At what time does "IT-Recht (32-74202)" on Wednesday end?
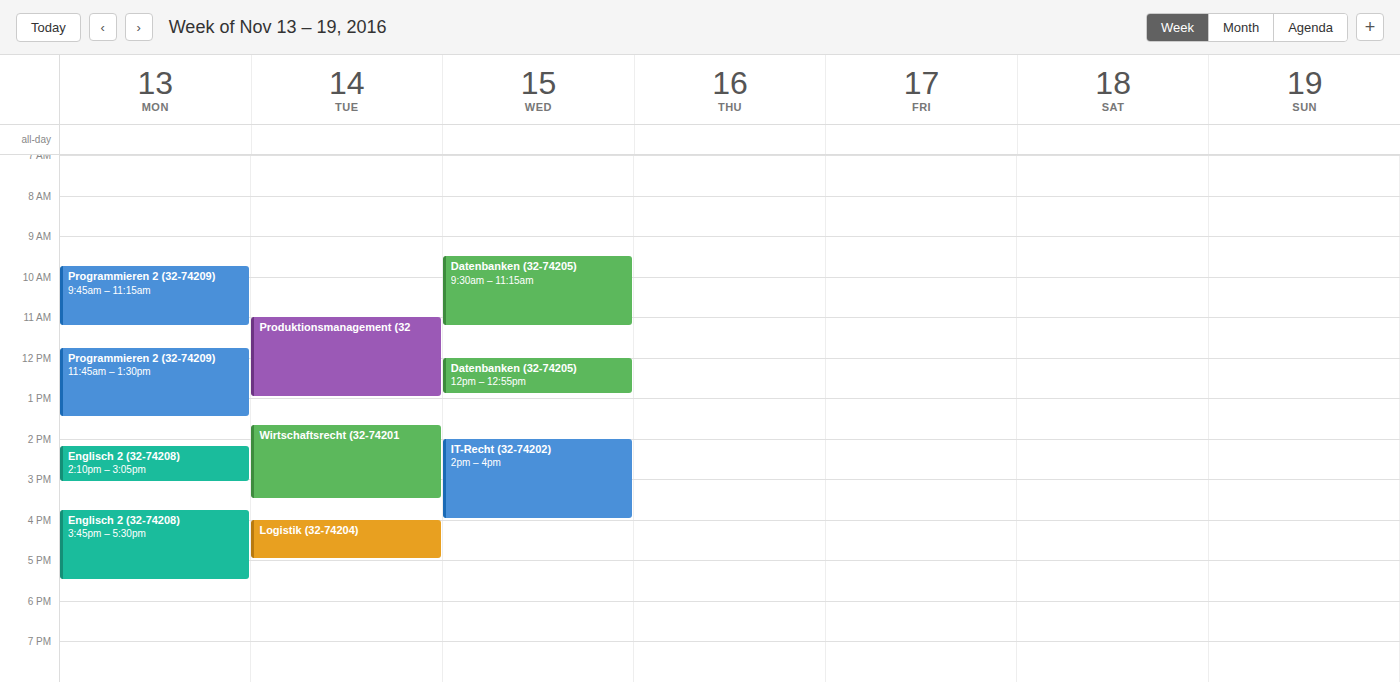
16:00